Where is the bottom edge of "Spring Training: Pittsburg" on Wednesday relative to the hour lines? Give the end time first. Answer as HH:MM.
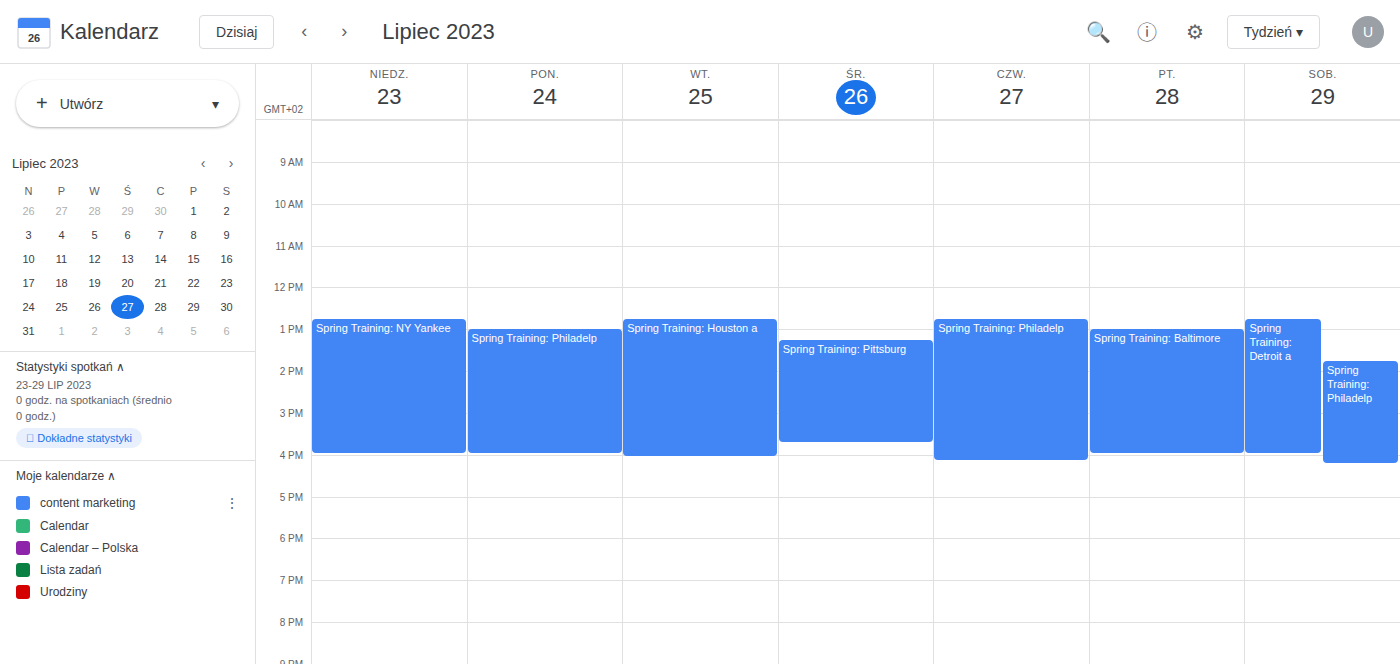
15:45 -- neither: three quarters of the way from the 15:00 line to the 16:00 line.